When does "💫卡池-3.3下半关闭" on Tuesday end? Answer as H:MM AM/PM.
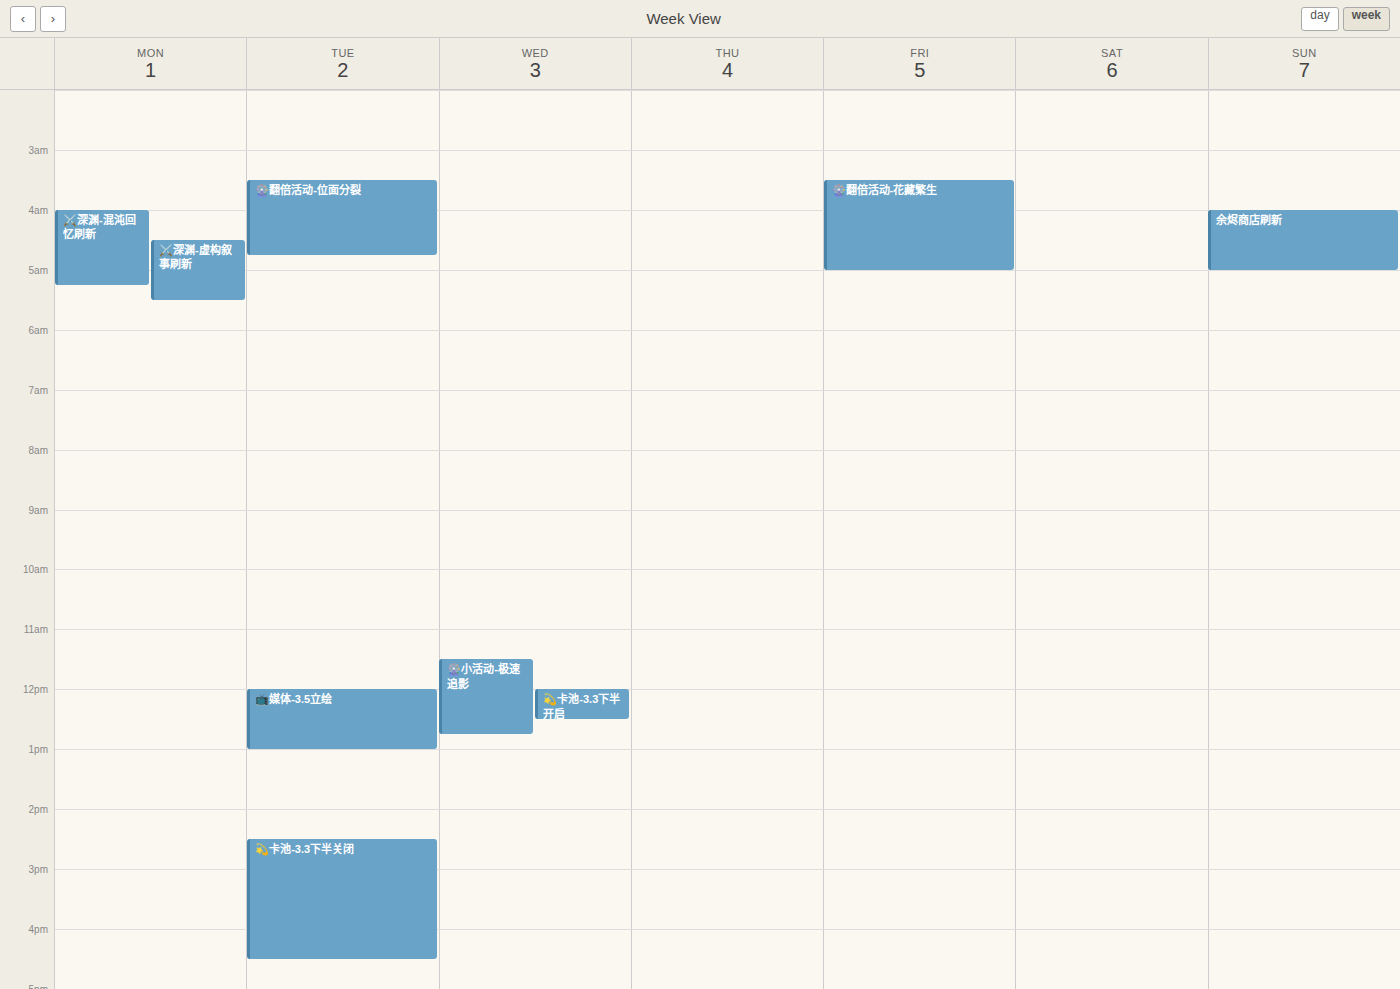
4:30 PM